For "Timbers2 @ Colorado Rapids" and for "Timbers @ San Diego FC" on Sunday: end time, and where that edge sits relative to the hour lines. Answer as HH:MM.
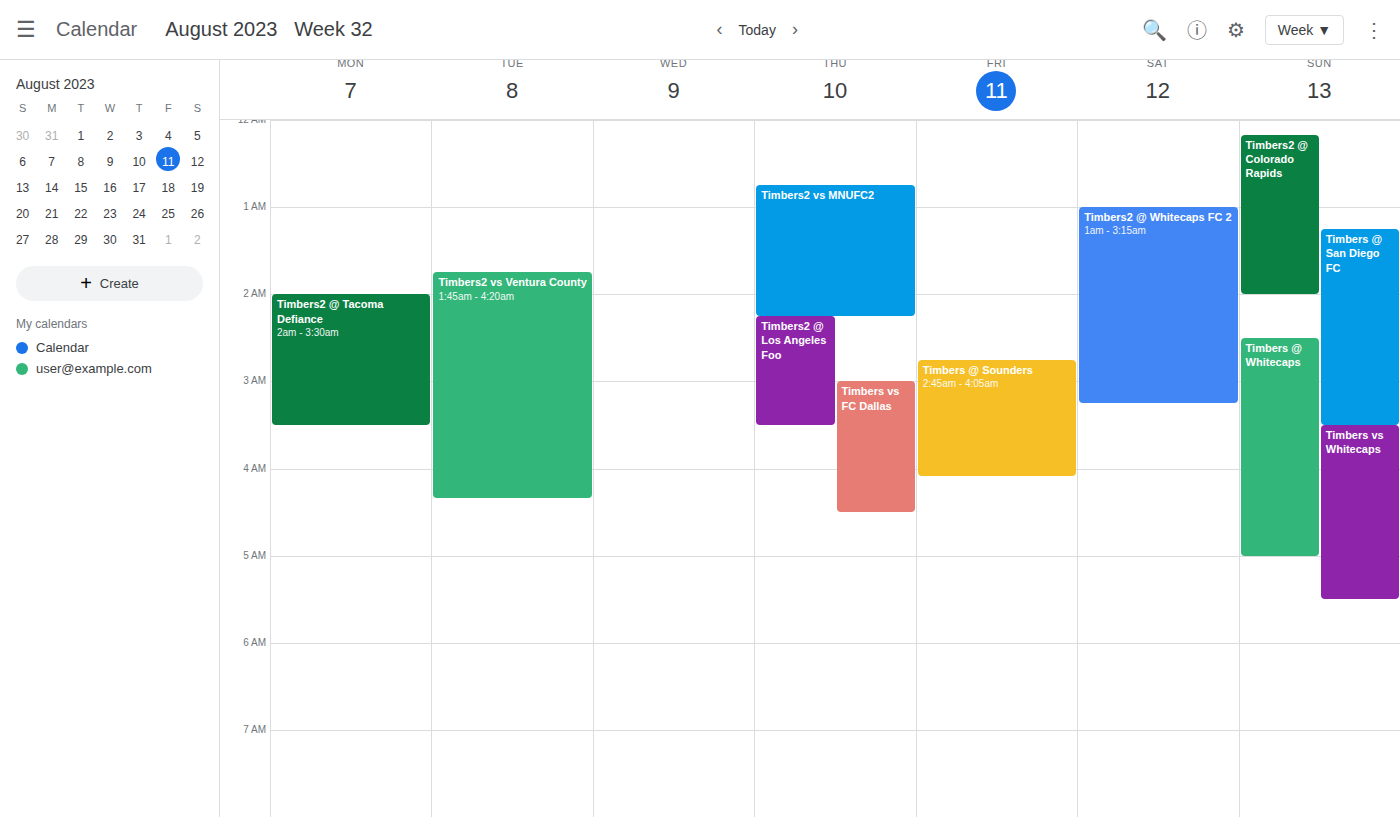
"Timbers2 @ Colorado Rapids": 02:00, exactly on the 02:00 line. "Timbers @ San Diego FC": 03:30, halfway between the 03:00 and 04:00 lines.